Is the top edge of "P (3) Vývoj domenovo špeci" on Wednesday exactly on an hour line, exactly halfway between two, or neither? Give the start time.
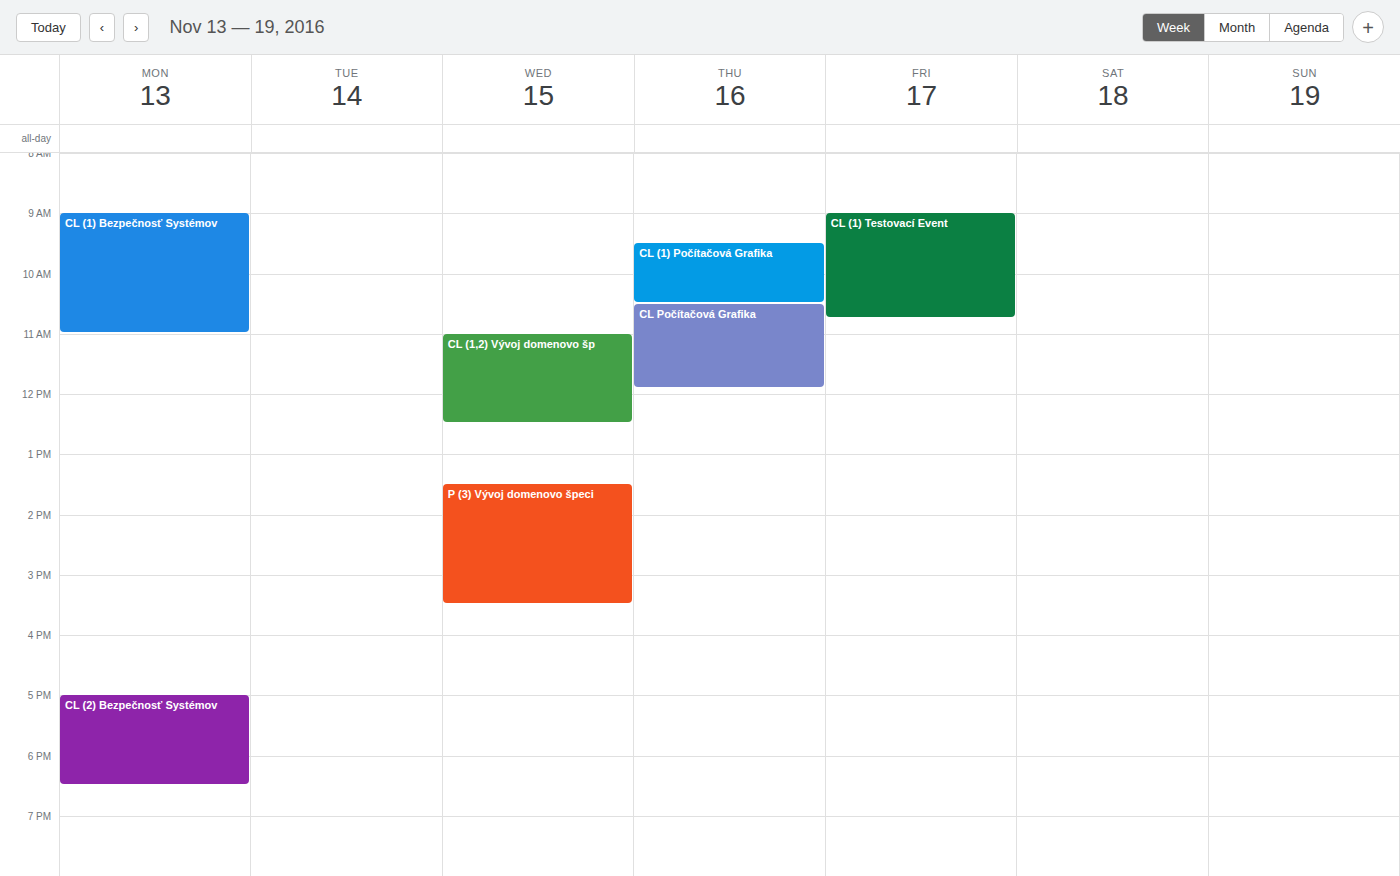
1:30 PM -- halfway between the 1 PM and 2 PM lines.